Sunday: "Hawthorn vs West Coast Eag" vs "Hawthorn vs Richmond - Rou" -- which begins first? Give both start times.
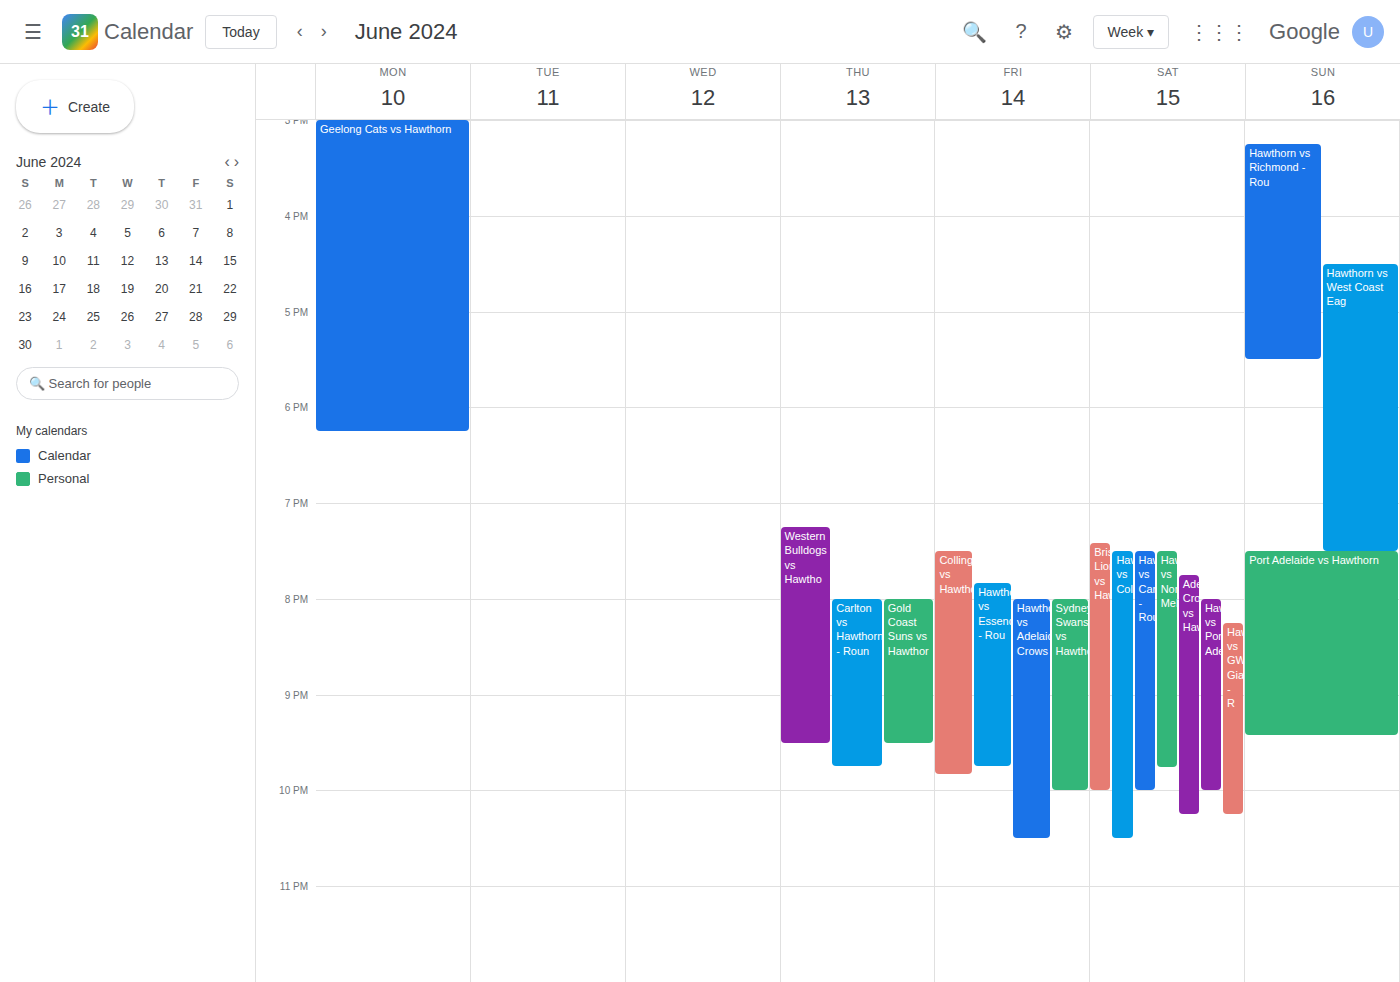
"Hawthorn vs Richmond - Rou" 3:15 PM; "Hawthorn vs West Coast Eag" 4:30 PM.